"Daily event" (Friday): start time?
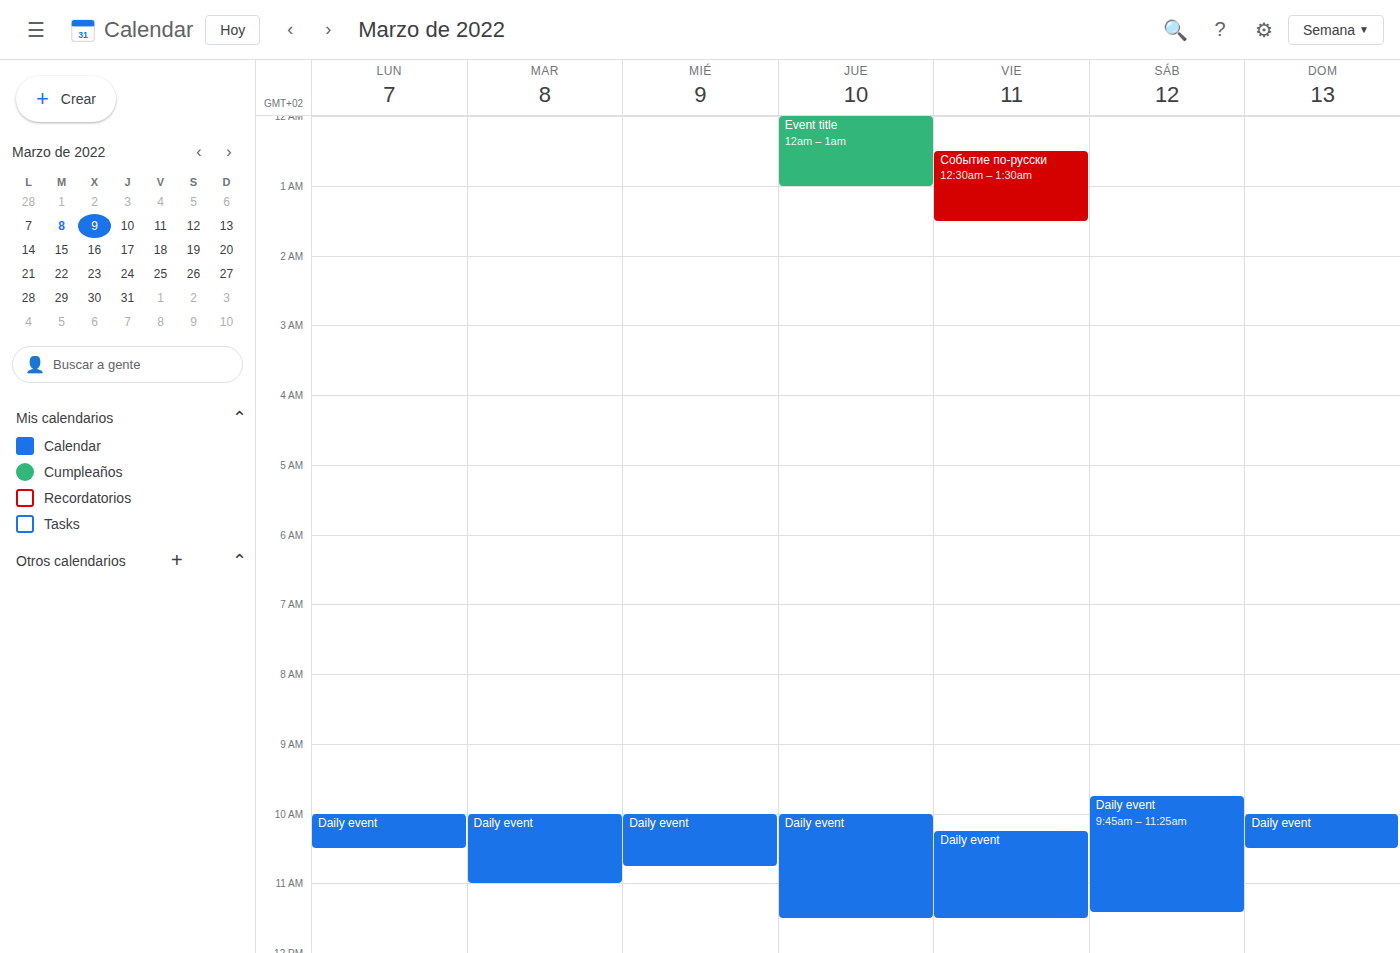
10:15 AM